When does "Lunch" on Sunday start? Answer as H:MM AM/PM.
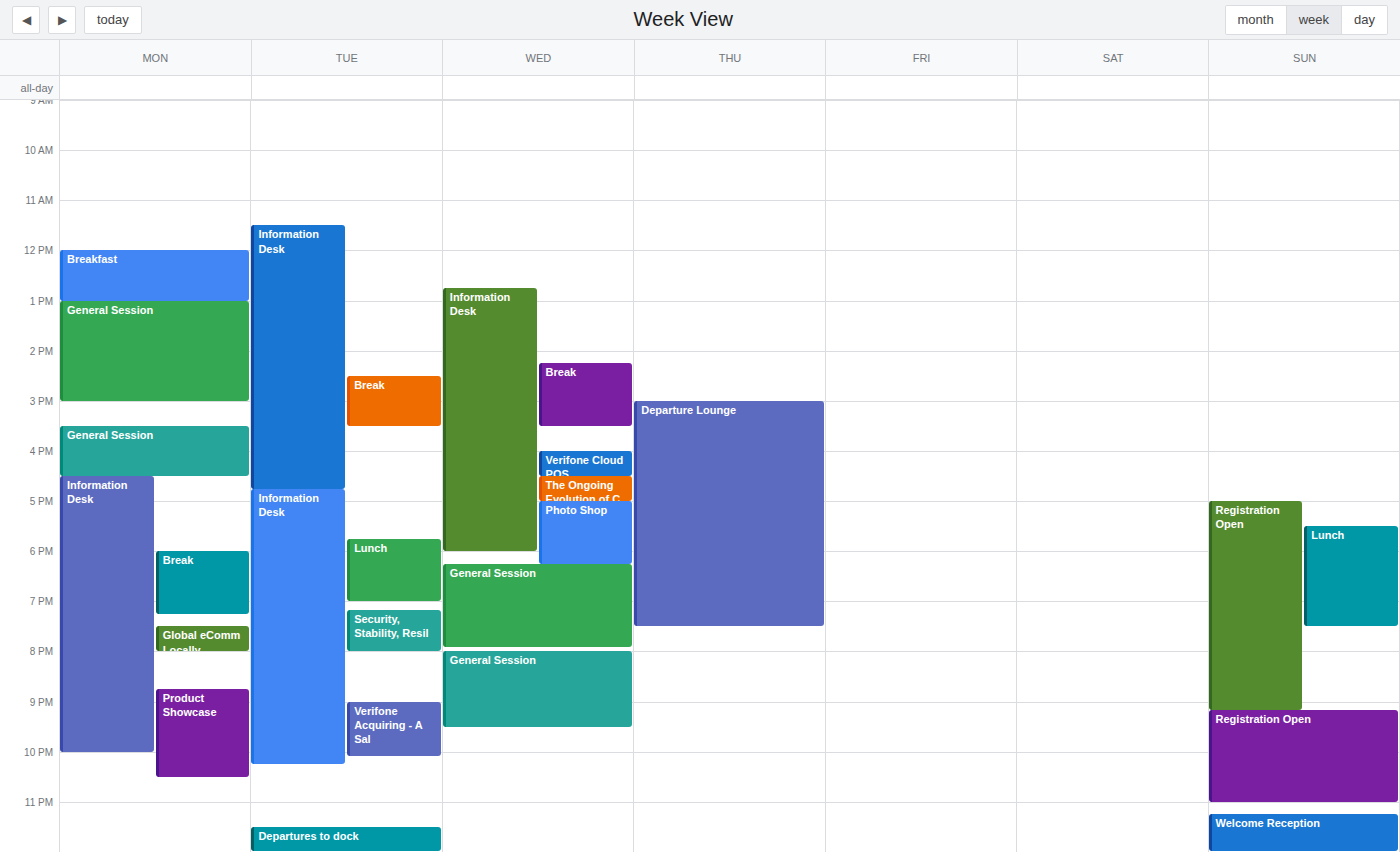
5:30 PM